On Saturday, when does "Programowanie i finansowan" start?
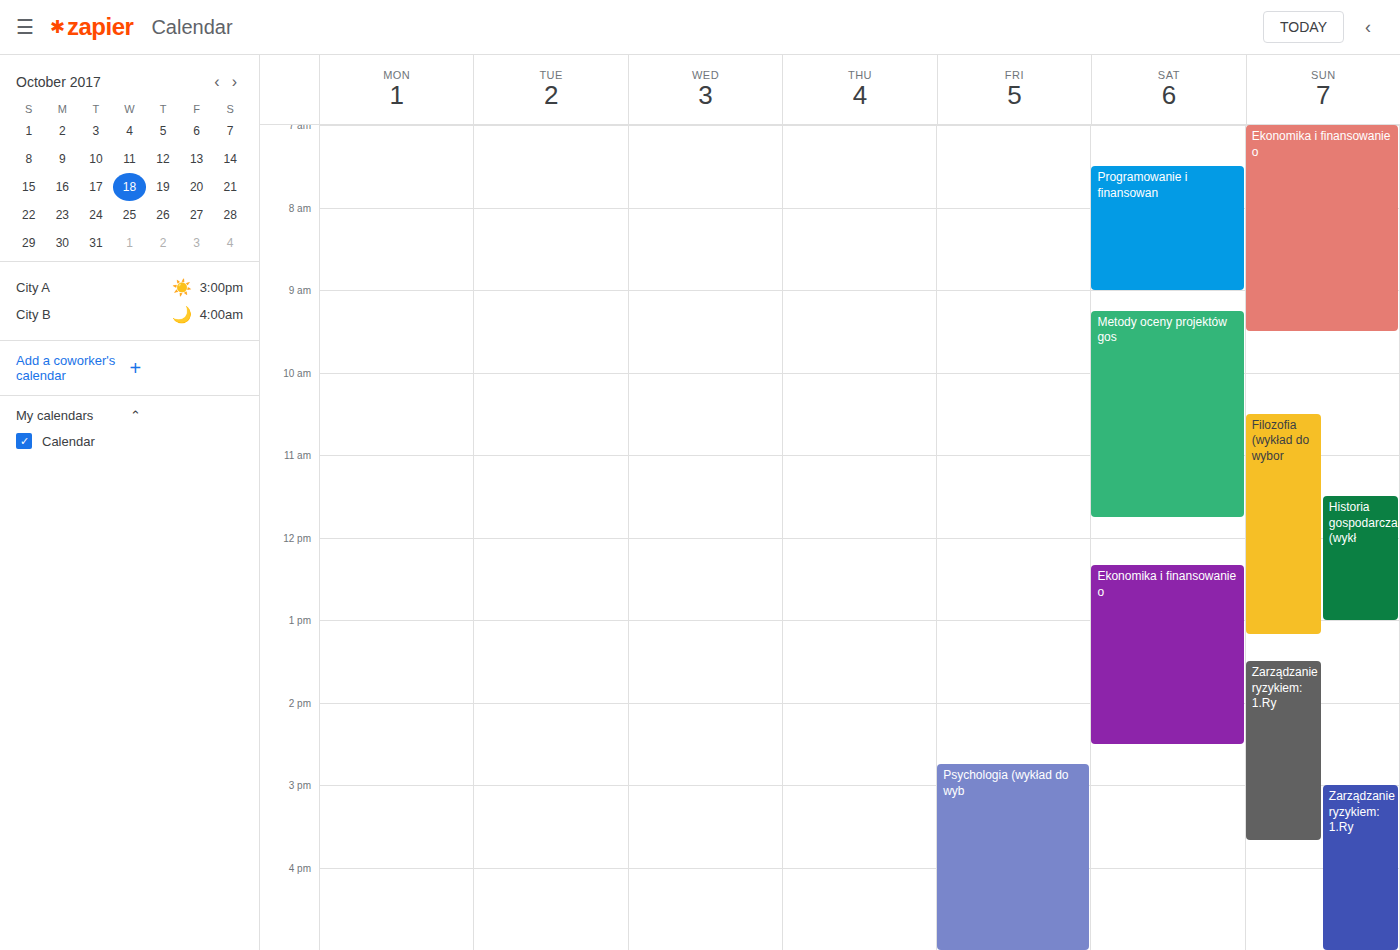
7:30 AM